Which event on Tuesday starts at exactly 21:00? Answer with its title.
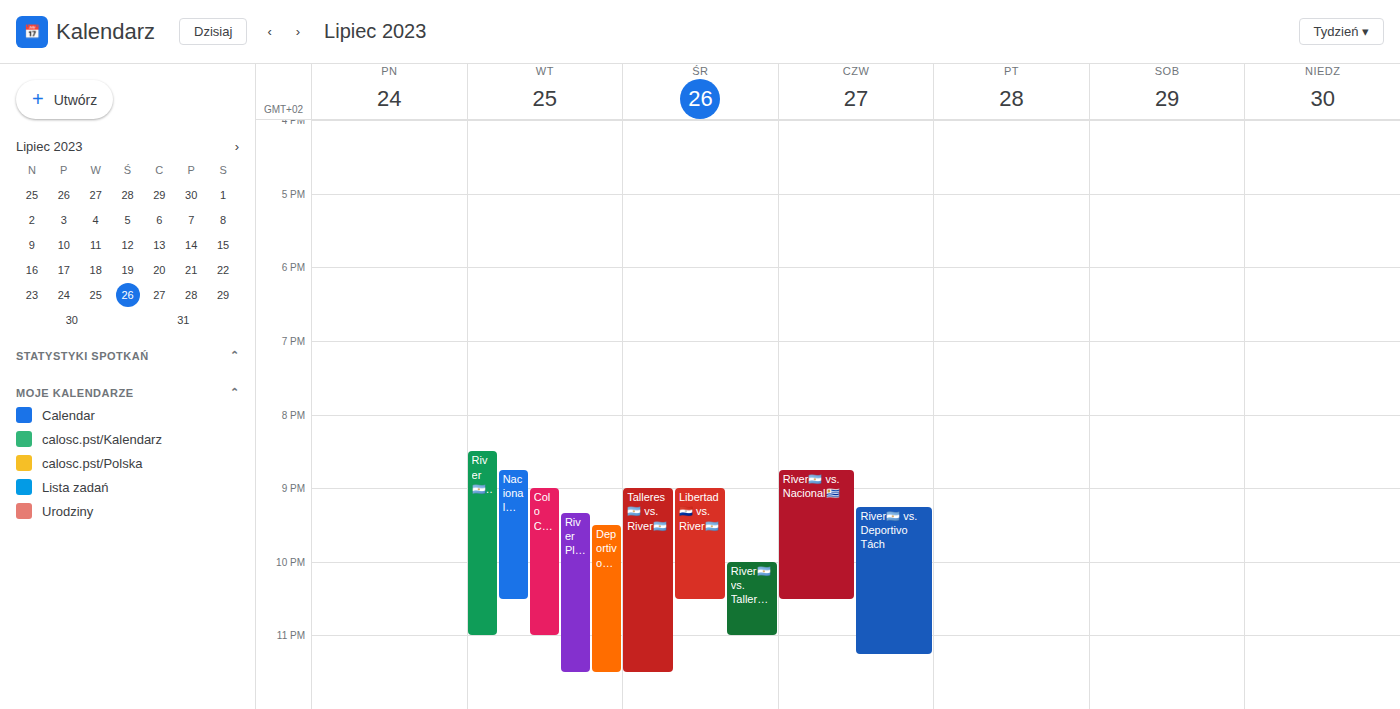
"Colo Colo🇨🇱 vs. River Plat"